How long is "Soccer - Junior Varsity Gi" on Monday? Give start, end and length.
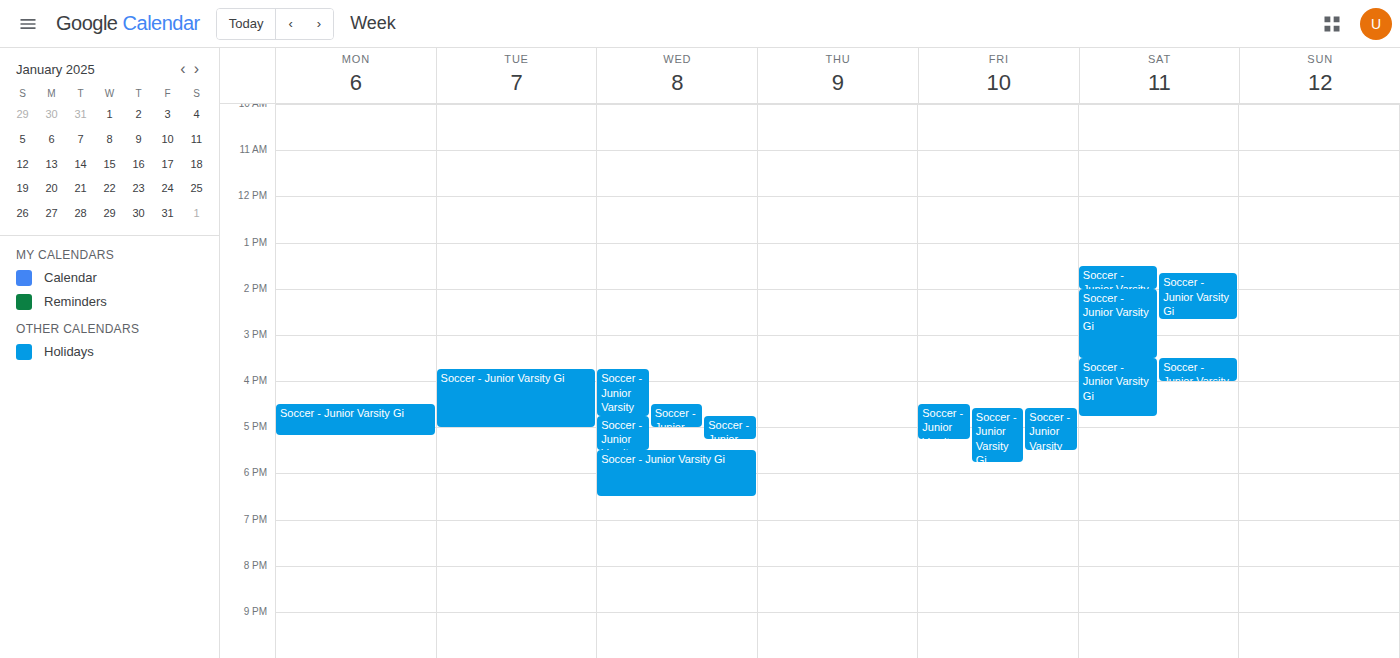
4:30 PM to 5:10 PM, 40 minutes